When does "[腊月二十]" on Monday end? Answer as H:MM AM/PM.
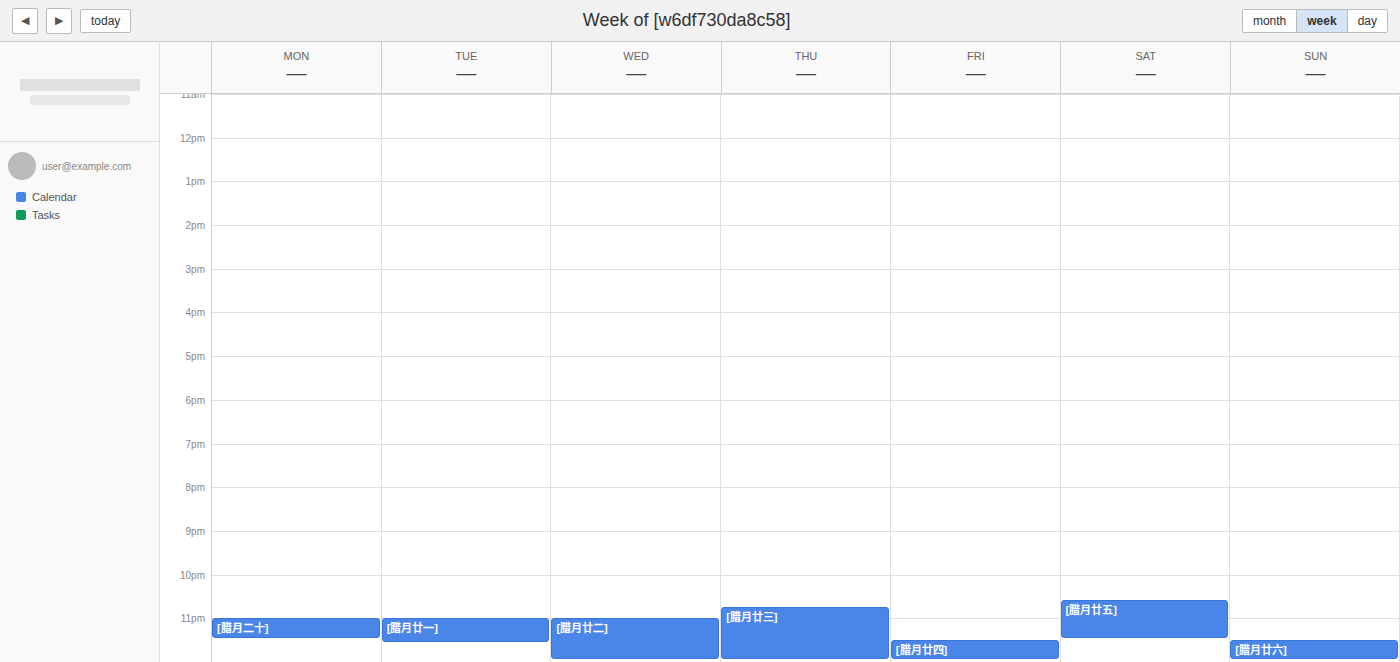
11:30 PM